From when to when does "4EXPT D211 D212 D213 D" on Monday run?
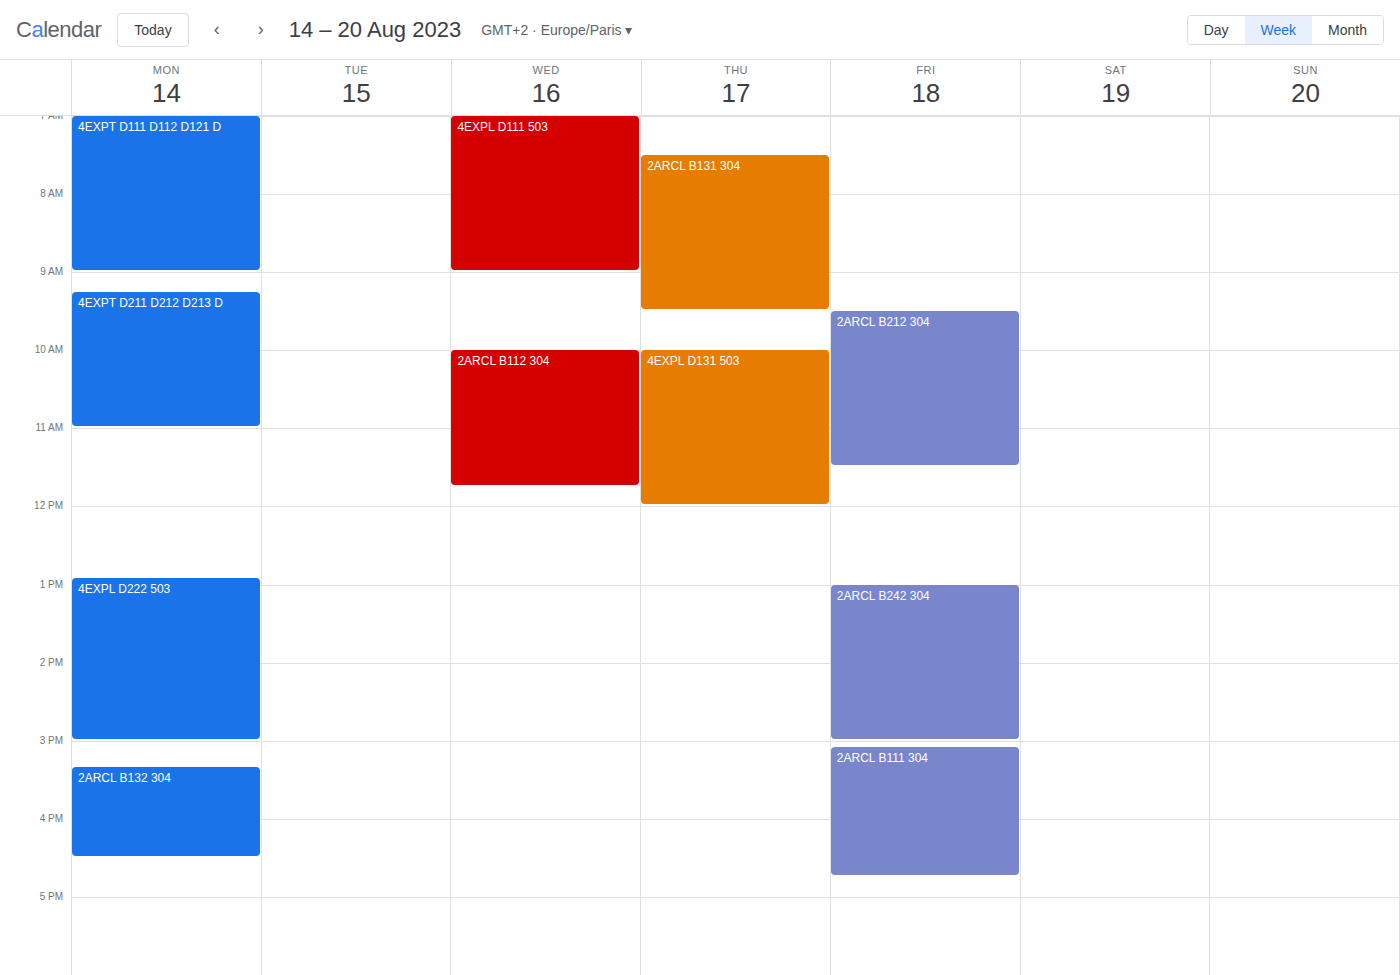
9:15 AM to 11:00 AM